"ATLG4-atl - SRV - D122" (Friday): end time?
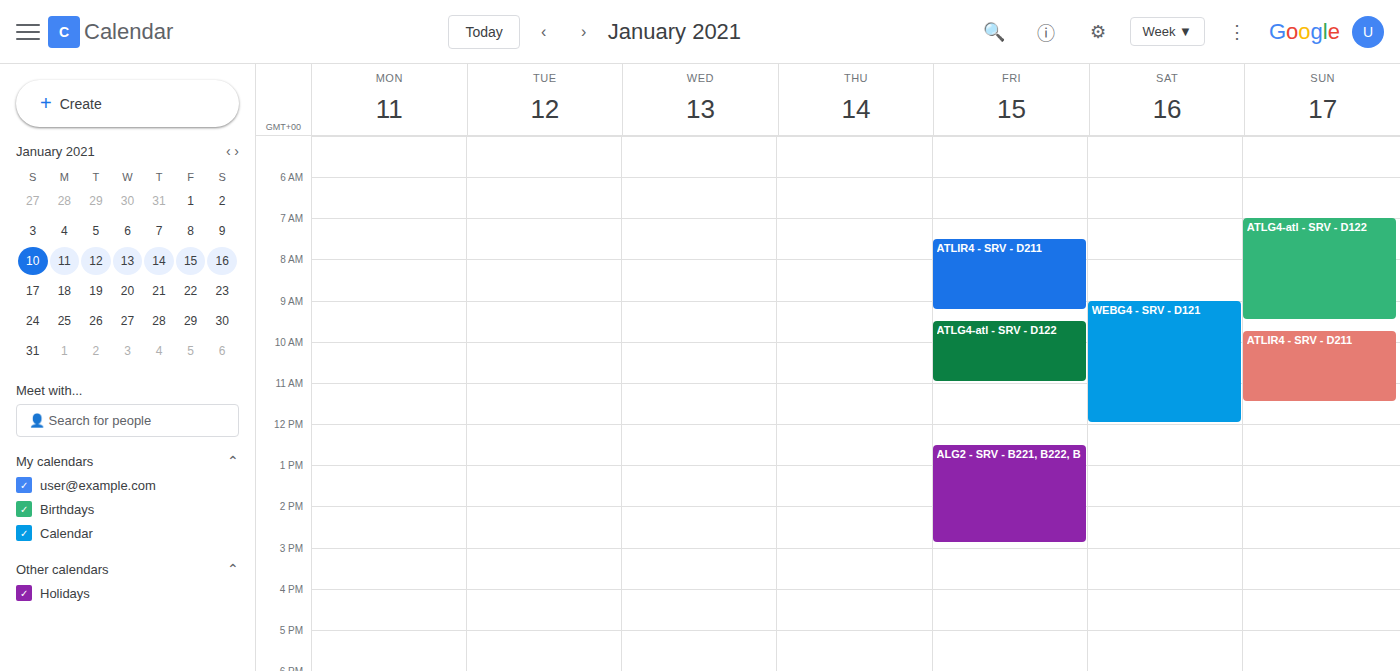
11:00